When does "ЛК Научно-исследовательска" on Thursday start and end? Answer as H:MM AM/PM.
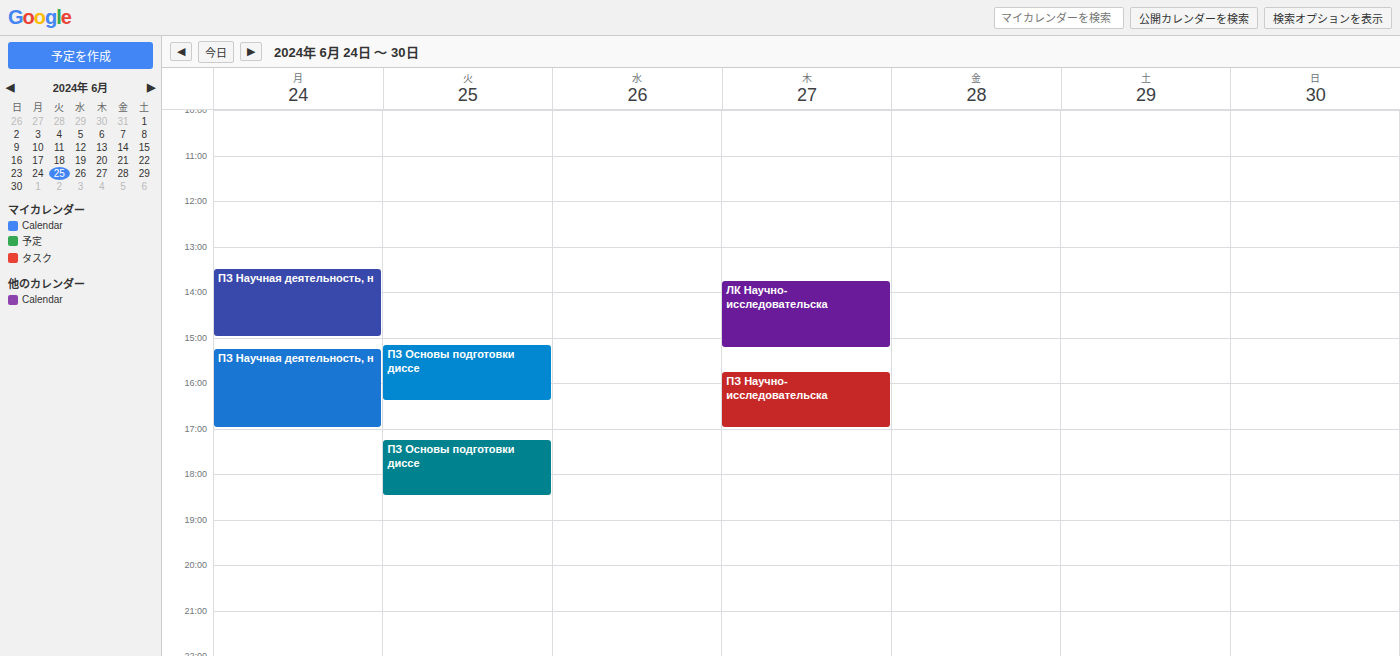
1:45 PM to 3:15 PM